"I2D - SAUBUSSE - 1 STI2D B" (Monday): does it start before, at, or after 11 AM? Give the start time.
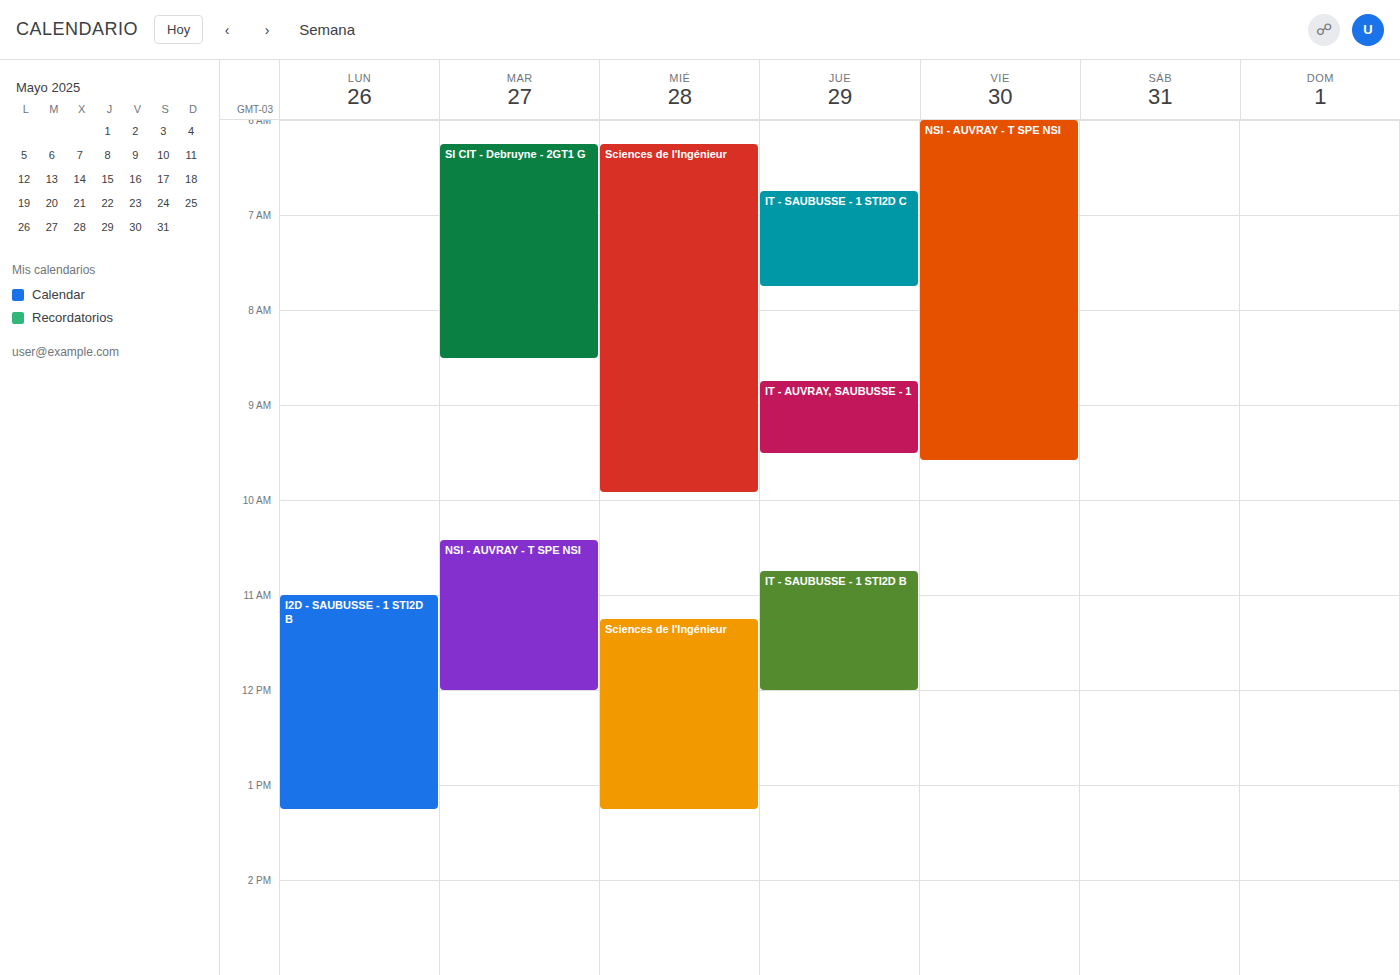
11:00 AM -- exactly at 11 AM, on the 11 AM line.